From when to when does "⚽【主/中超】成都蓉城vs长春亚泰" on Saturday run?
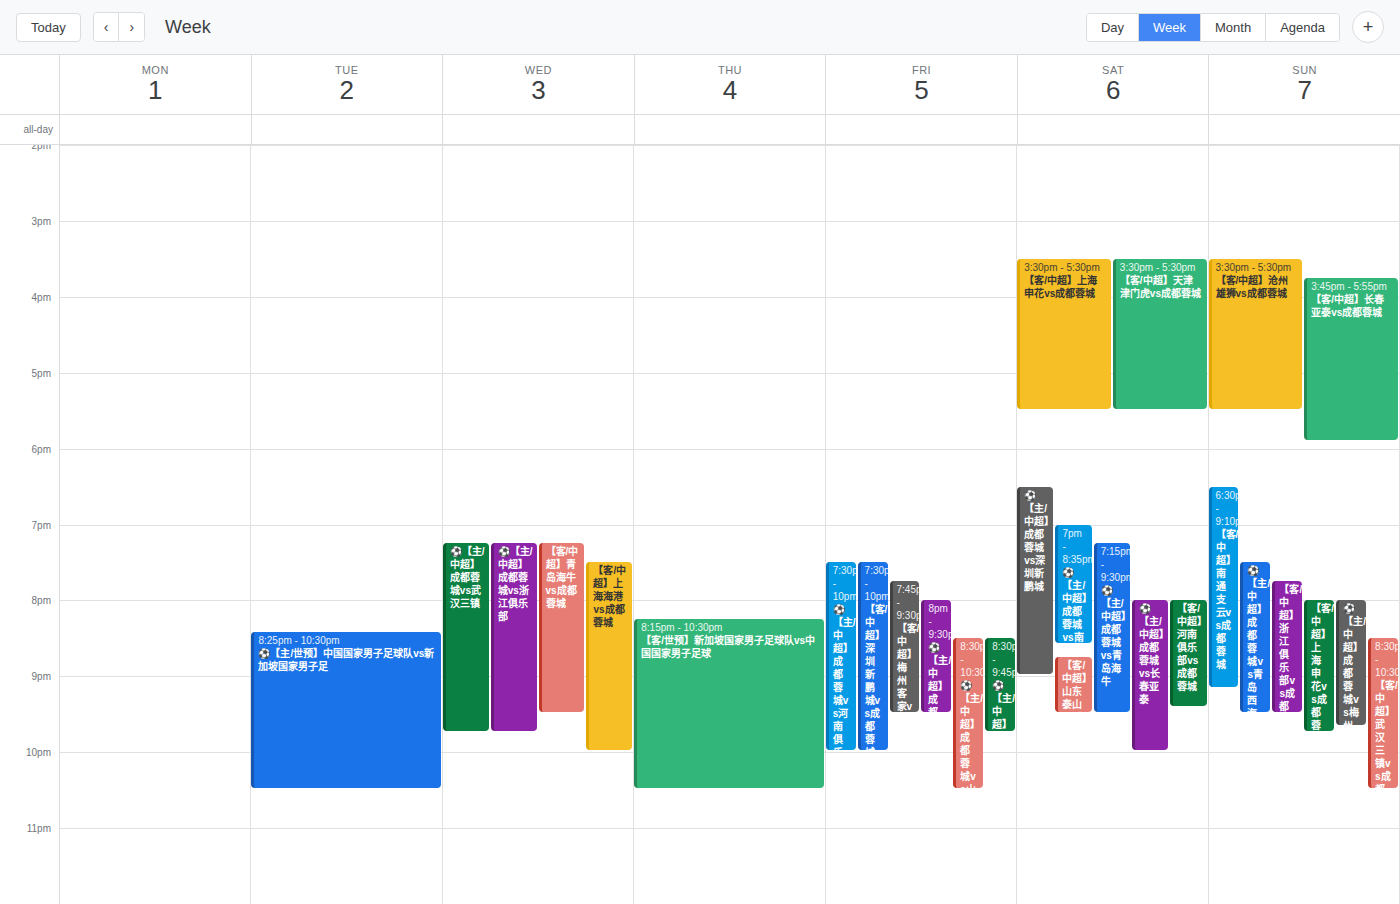
8:00 PM to 10:00 PM